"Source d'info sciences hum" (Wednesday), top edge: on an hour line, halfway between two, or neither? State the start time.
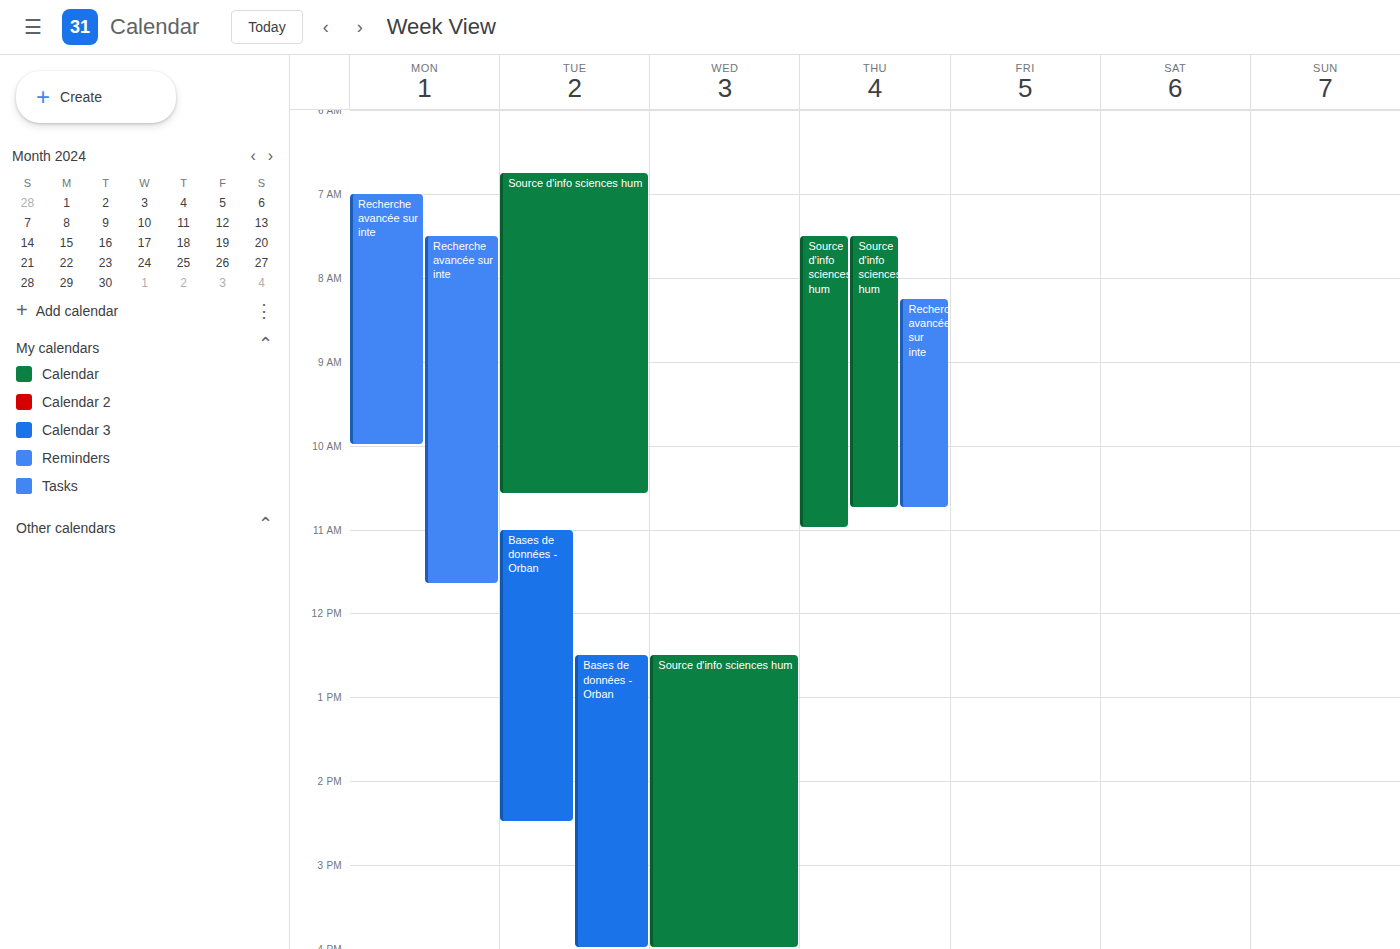
12:30 PM -- halfway between the 12 PM and 1 PM lines.